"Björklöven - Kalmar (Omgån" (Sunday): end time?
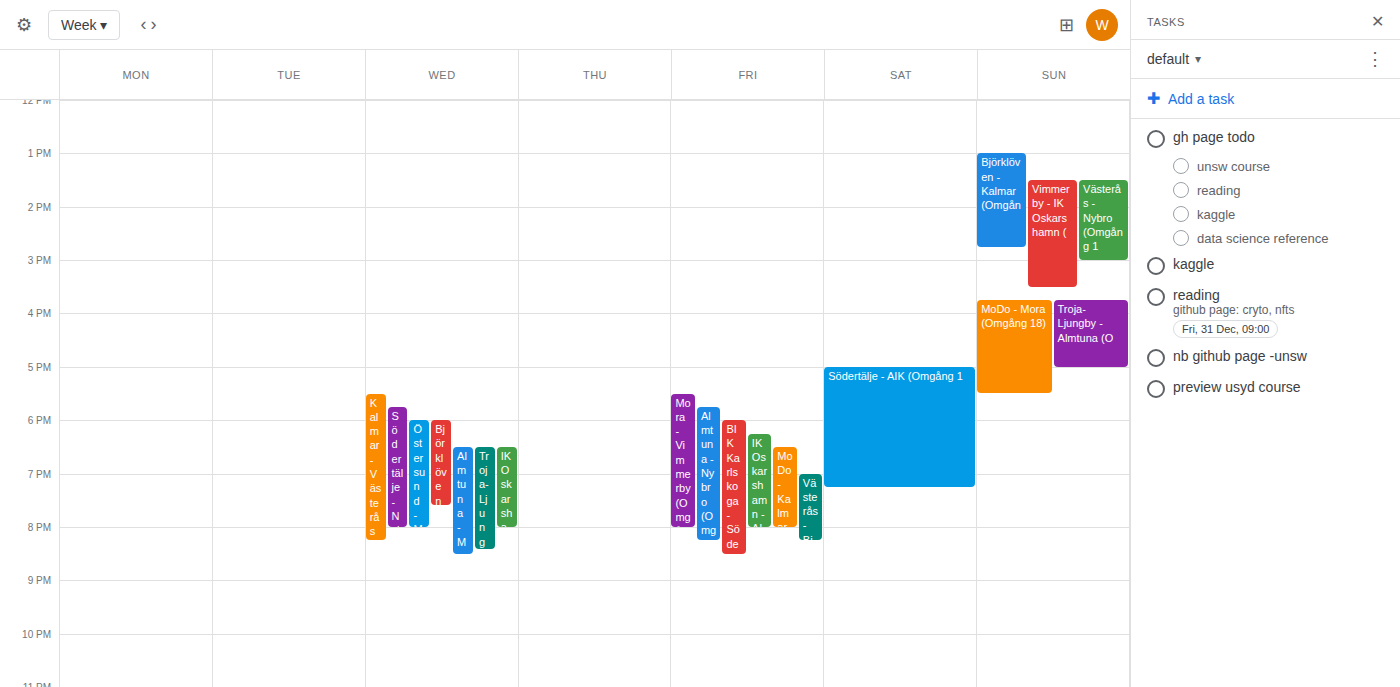
14:45